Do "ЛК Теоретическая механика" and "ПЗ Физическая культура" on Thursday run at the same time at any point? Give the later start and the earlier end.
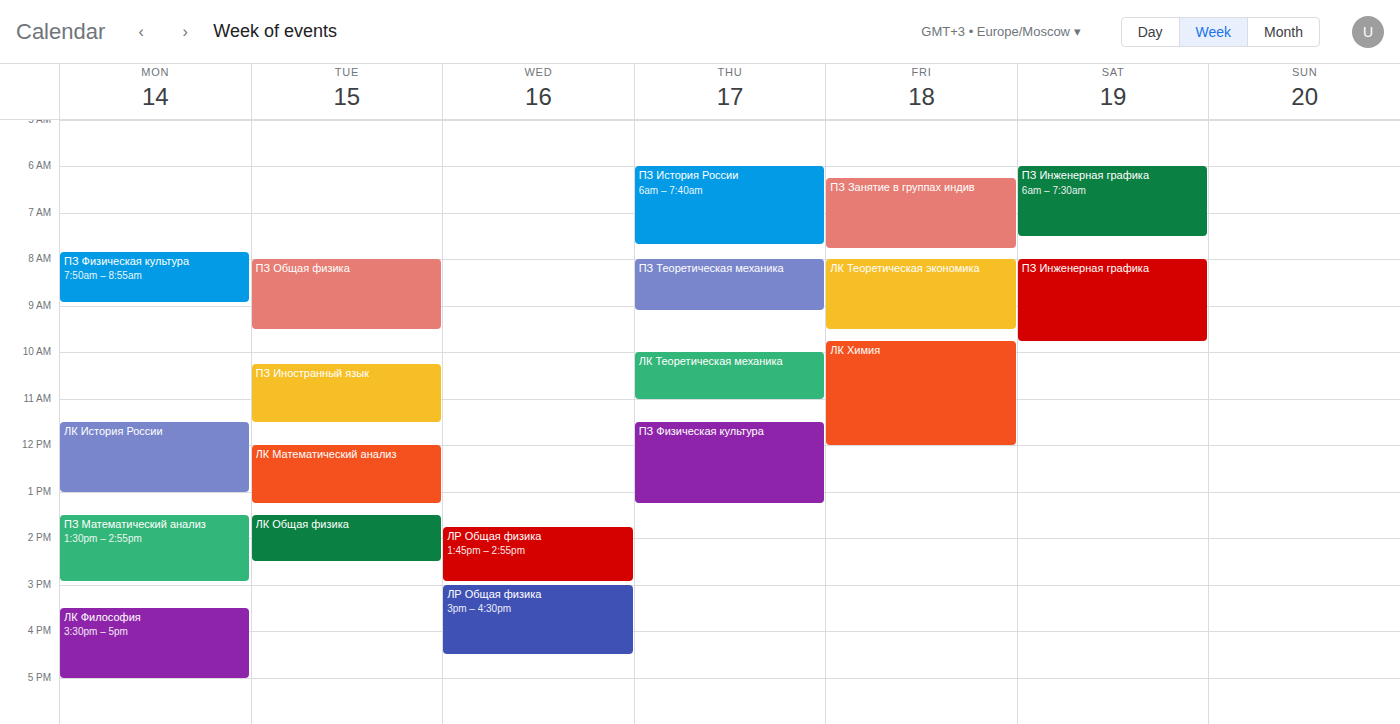
"ЛК Теоретическая механика" ends at 11:00 AM and "ПЗ Физическая культура" starts at 11:30 AM -- no overlap.